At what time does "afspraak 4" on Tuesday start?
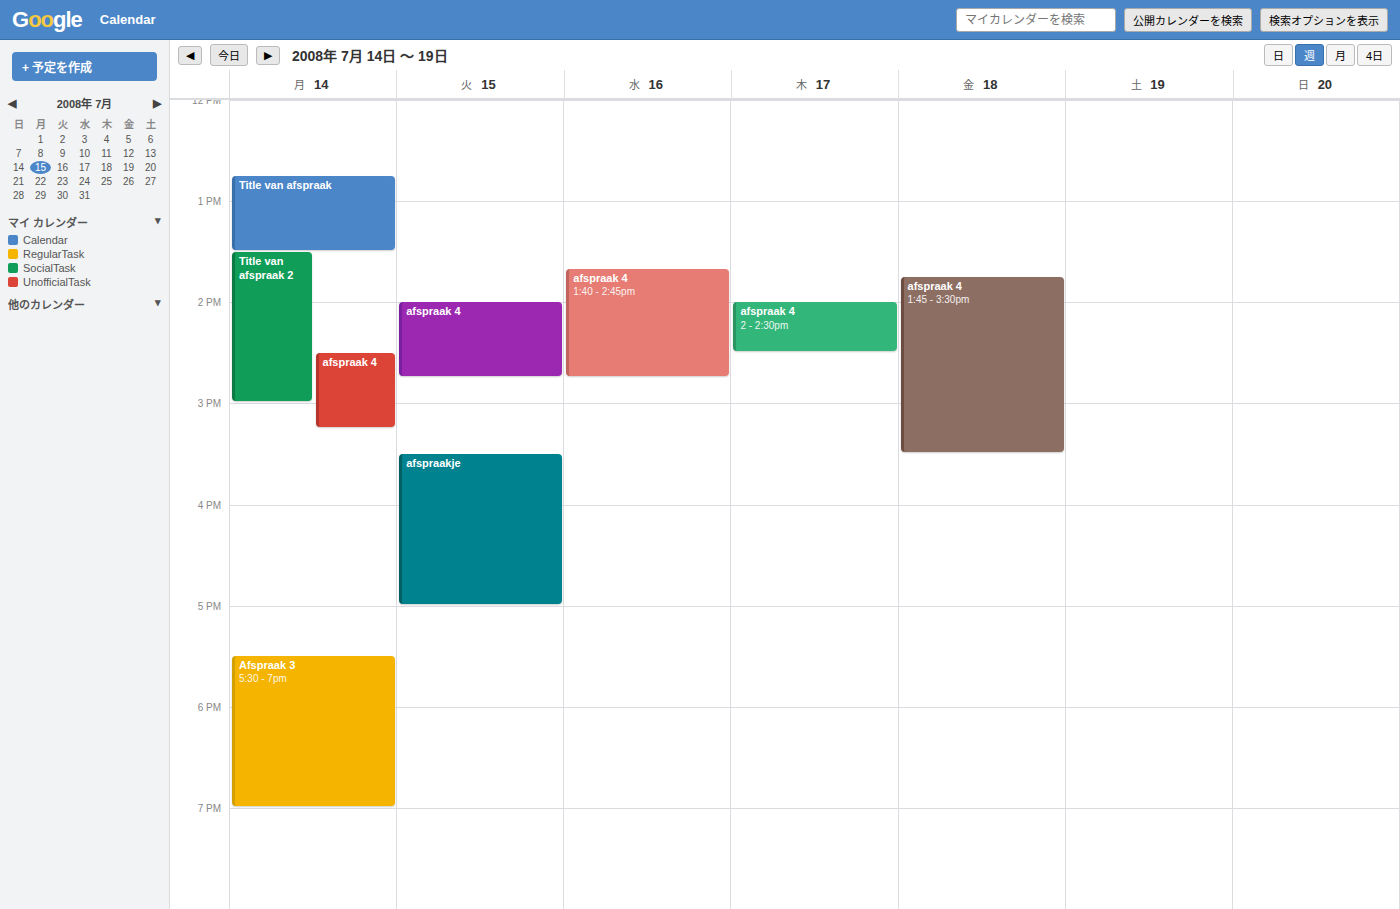
14:00